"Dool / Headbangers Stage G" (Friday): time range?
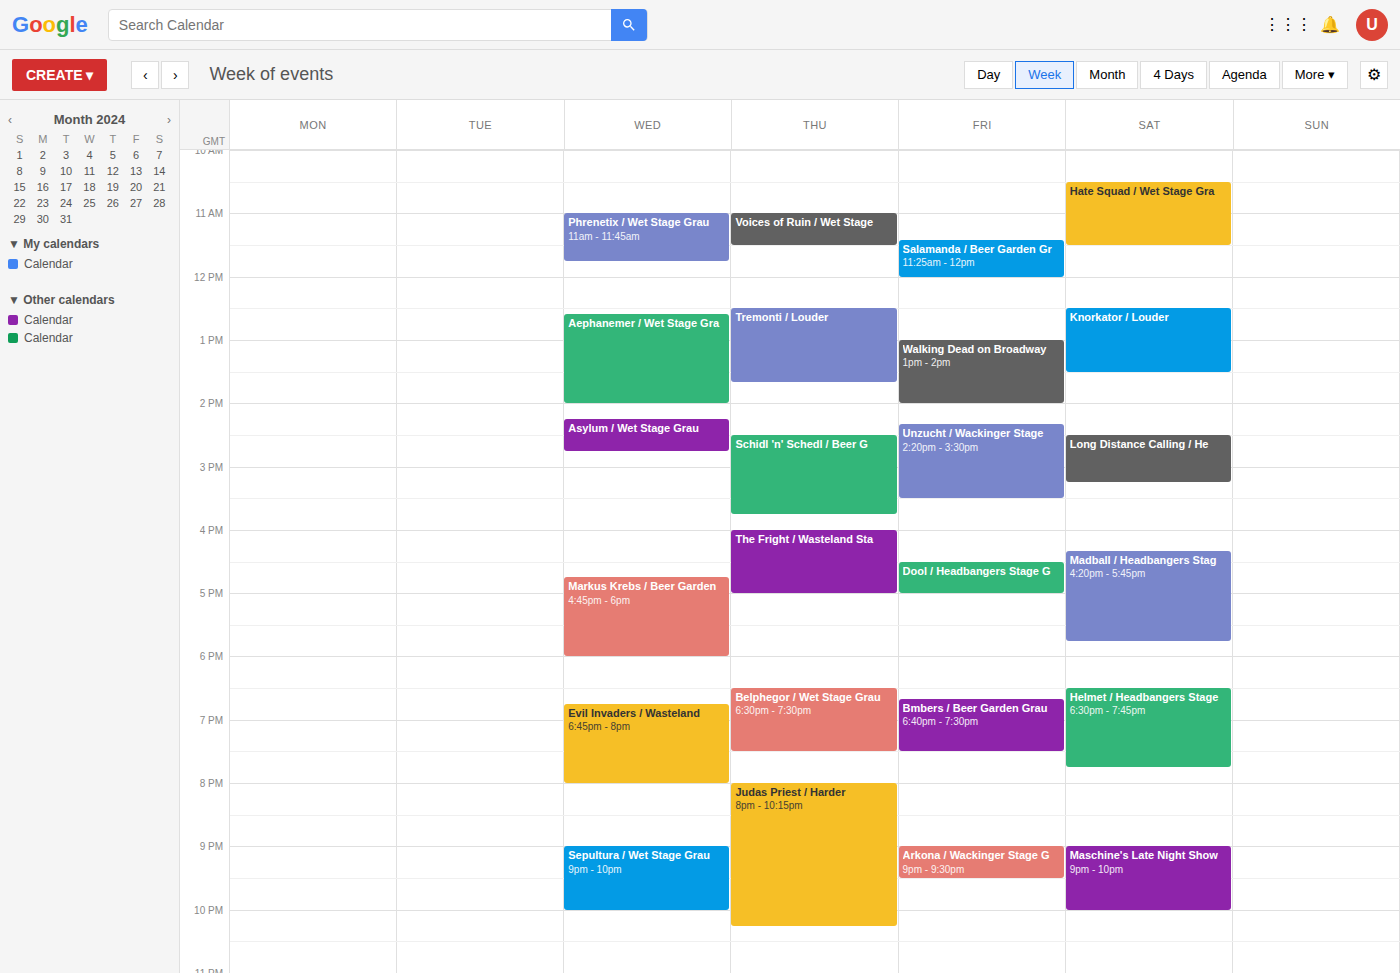
16:30 to 17:00